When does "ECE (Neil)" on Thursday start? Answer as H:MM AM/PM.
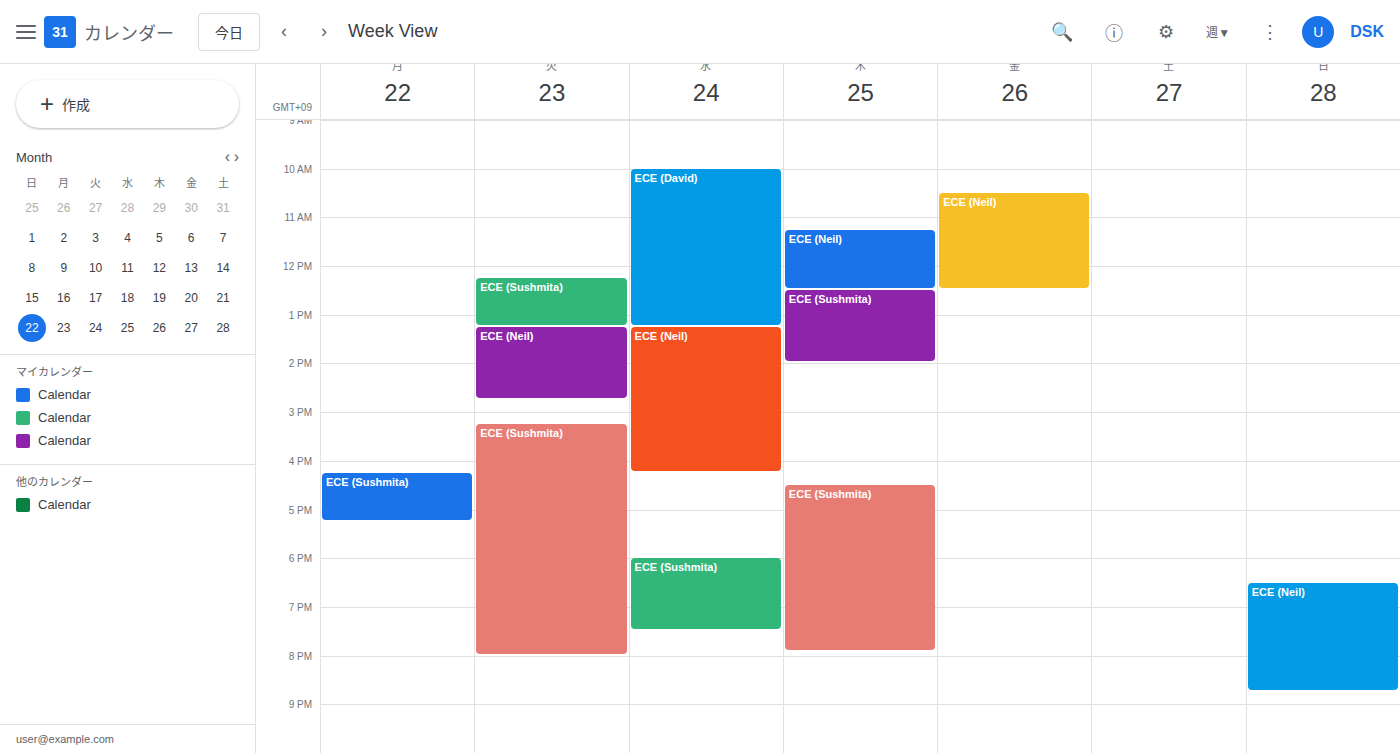
11:15 AM